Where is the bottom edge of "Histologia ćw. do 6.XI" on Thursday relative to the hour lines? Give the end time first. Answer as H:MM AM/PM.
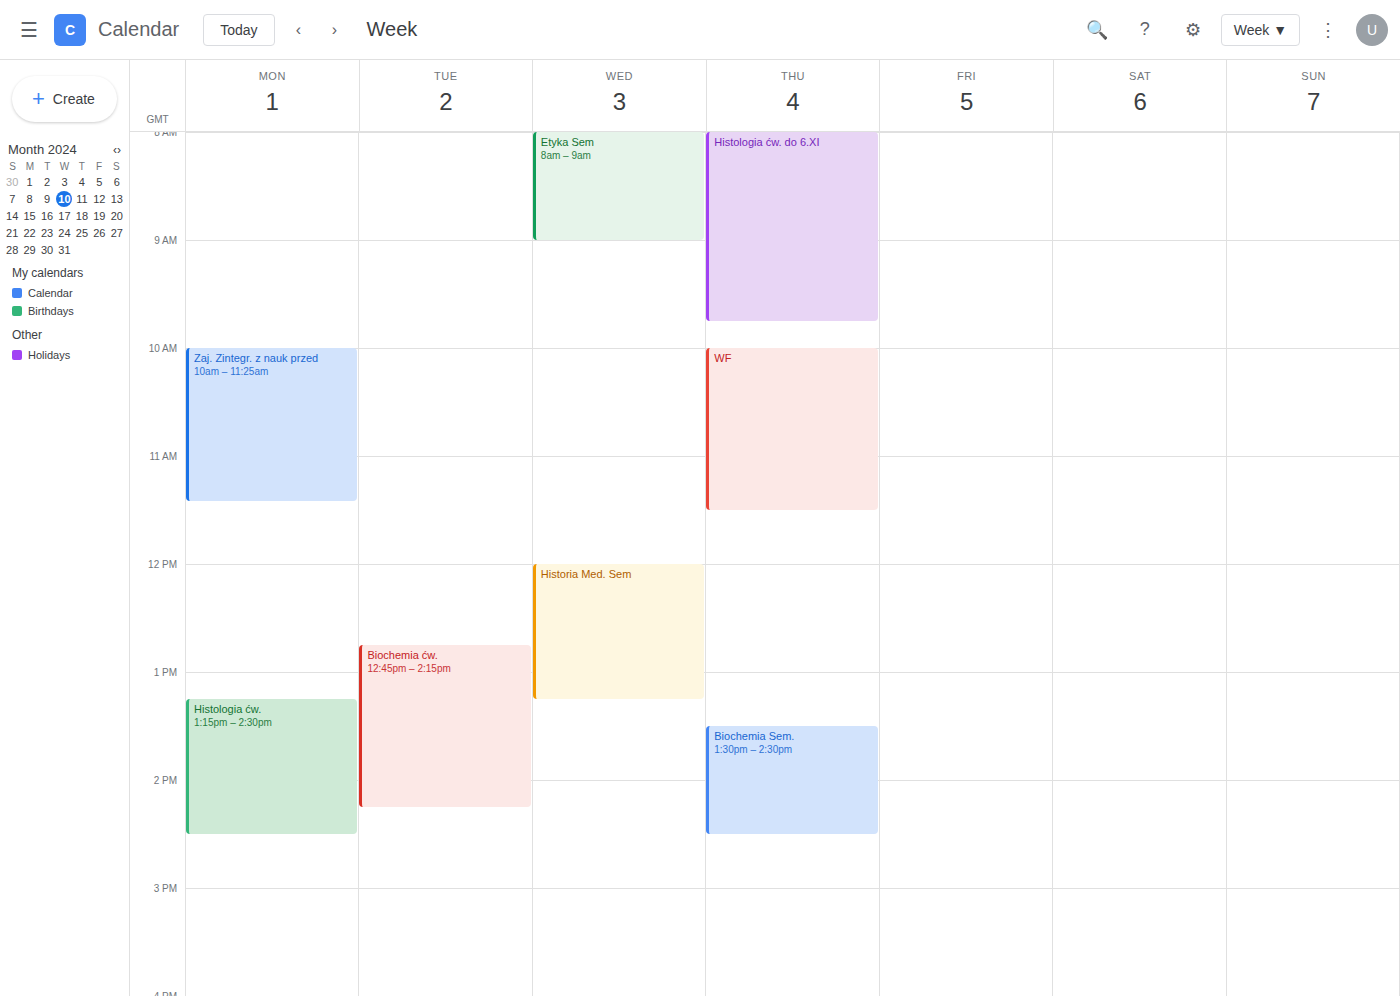
9:45 AM -- neither: three quarters of the way from the 9 AM line to the 10 AM line.